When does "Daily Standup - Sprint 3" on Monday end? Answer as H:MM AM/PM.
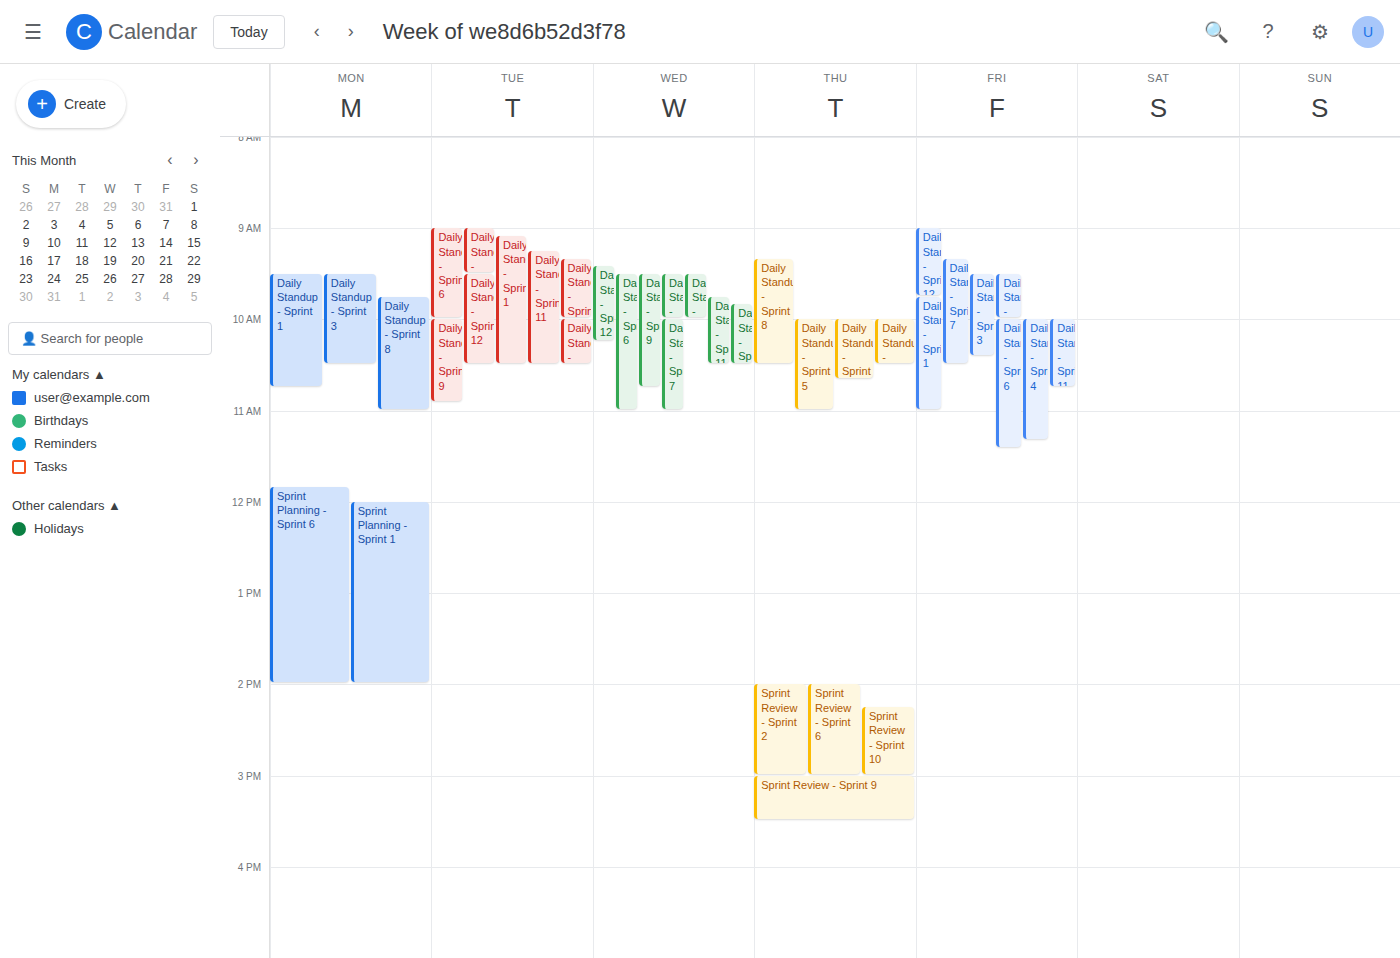
10:30 AM